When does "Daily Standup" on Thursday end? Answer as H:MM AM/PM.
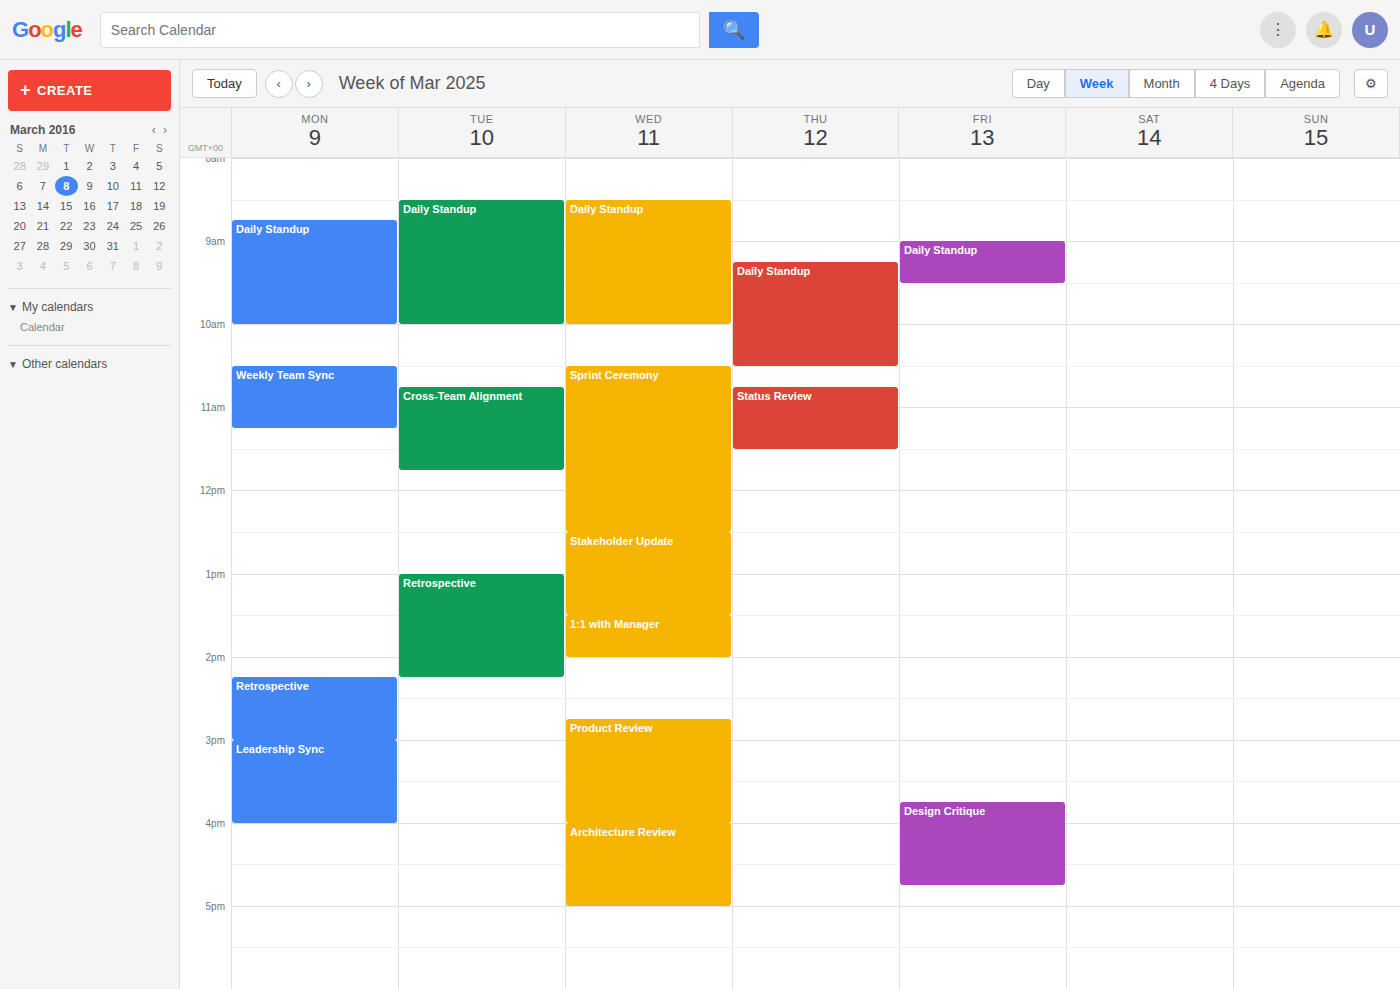
10:30 AM